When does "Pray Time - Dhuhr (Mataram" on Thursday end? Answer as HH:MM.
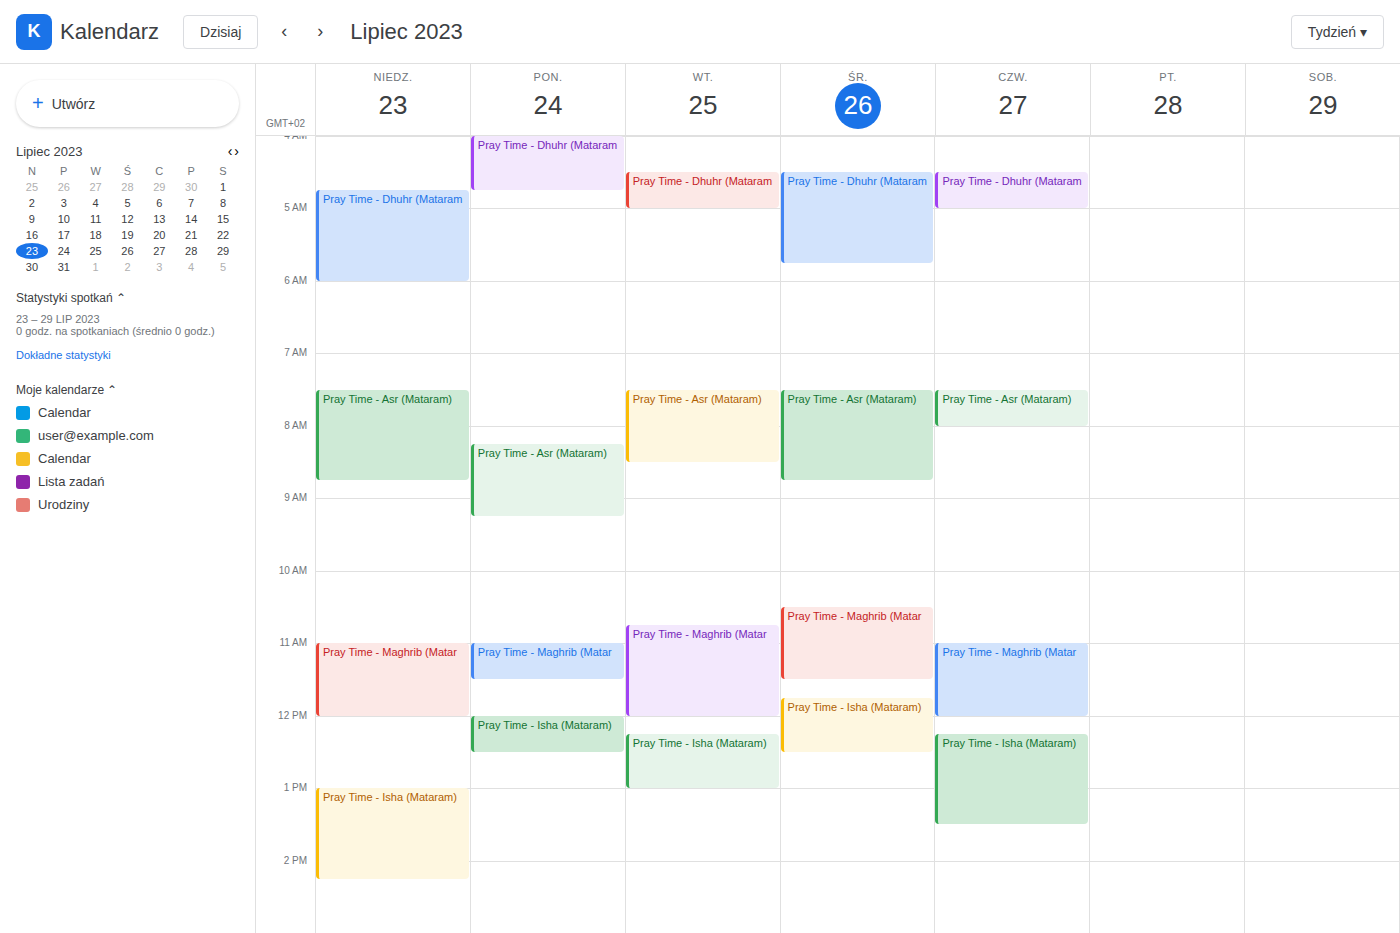
05:00